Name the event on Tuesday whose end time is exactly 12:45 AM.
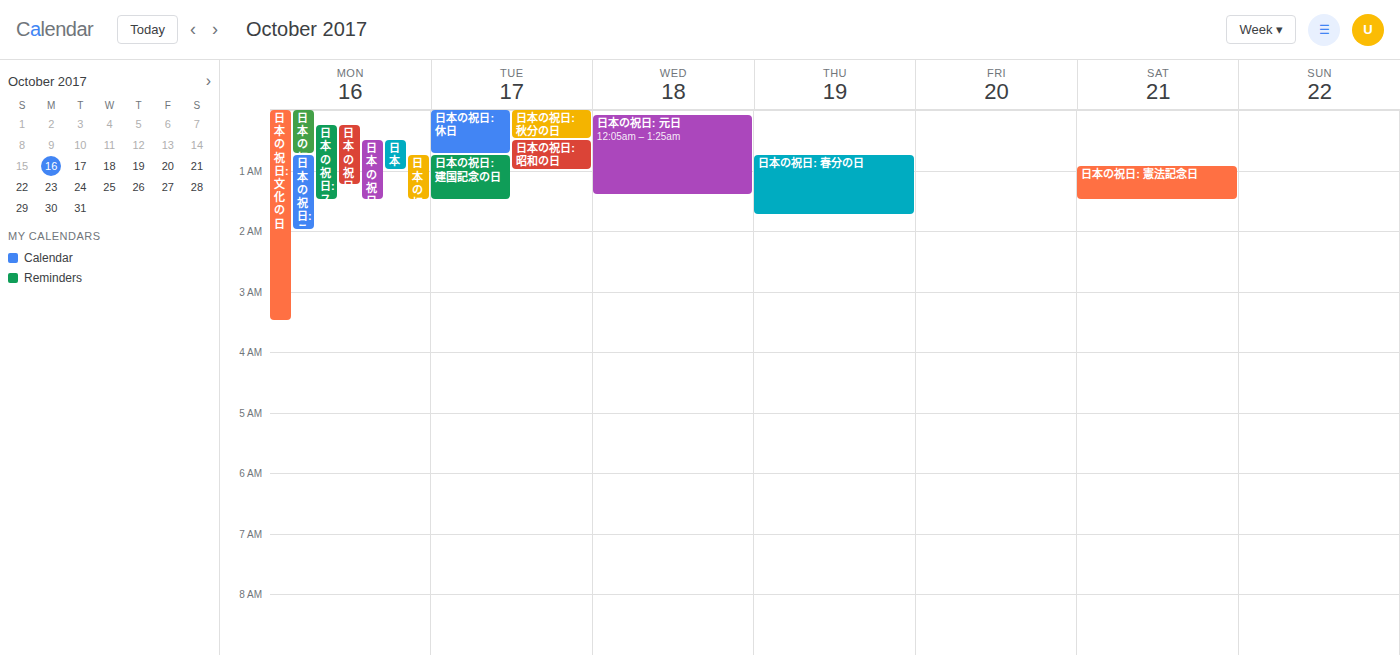
"日本の祝日: 休日"